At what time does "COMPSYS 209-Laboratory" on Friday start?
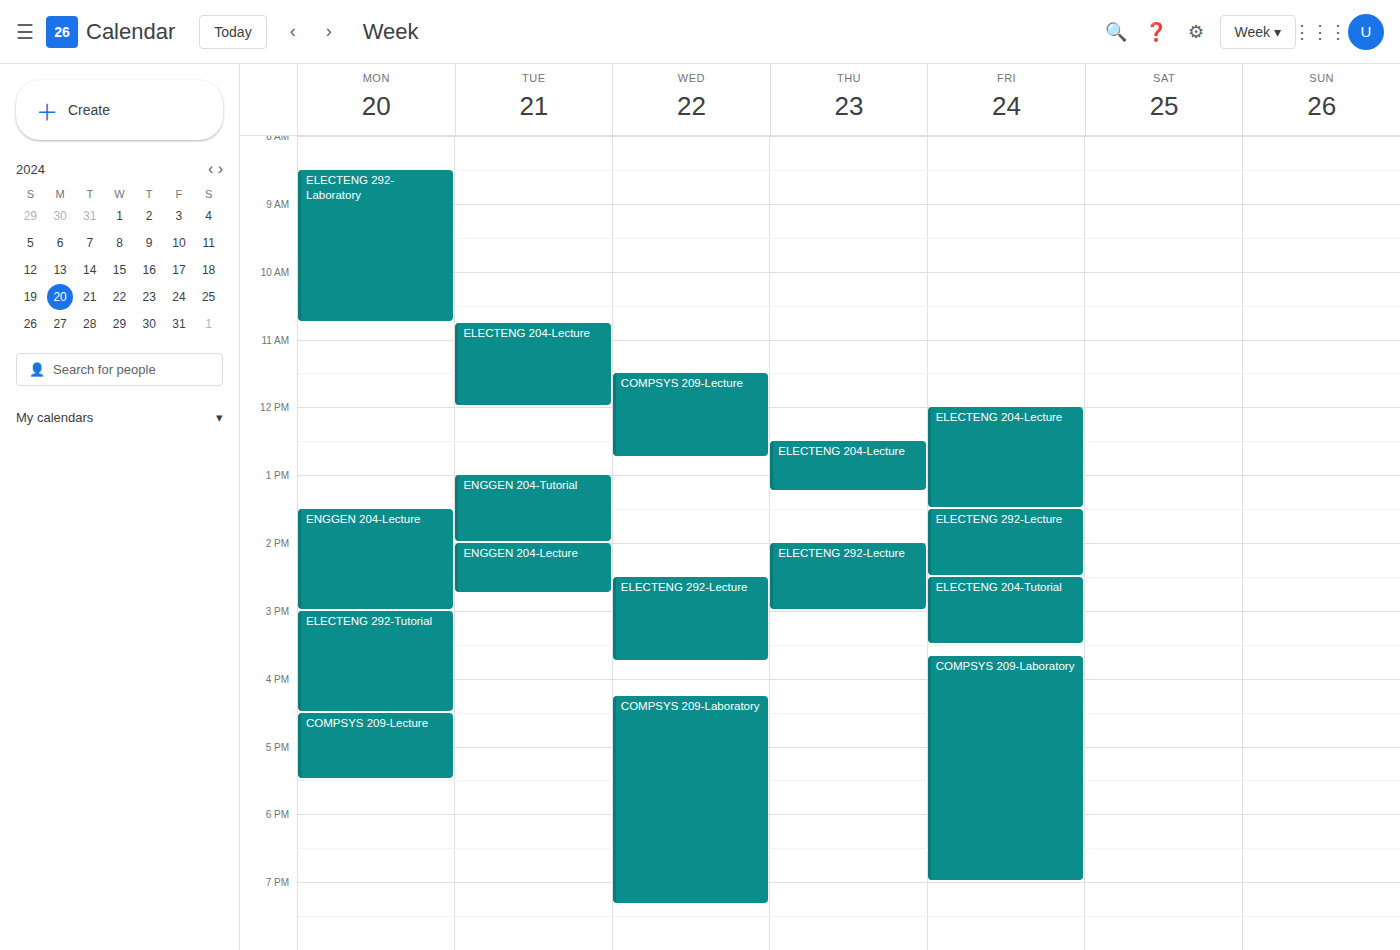
3:40 PM